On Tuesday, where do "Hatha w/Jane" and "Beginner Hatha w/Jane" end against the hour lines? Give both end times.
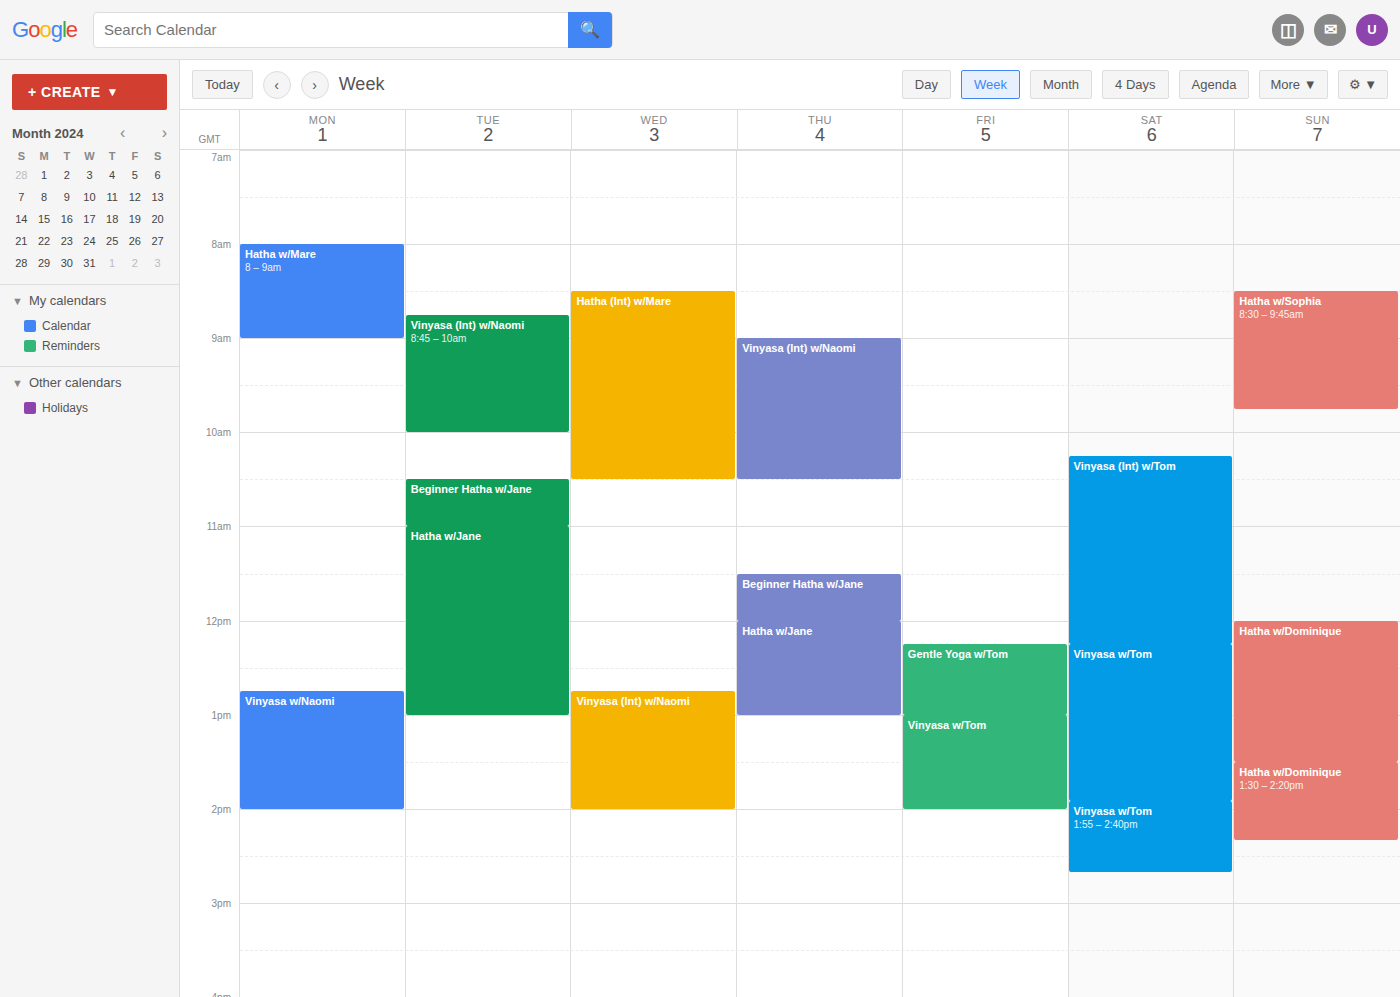
"Hatha w/Jane": 1:00 PM, exactly on the 1 PM line. "Beginner Hatha w/Jane": 11:00 AM, exactly on the 11 AM line.